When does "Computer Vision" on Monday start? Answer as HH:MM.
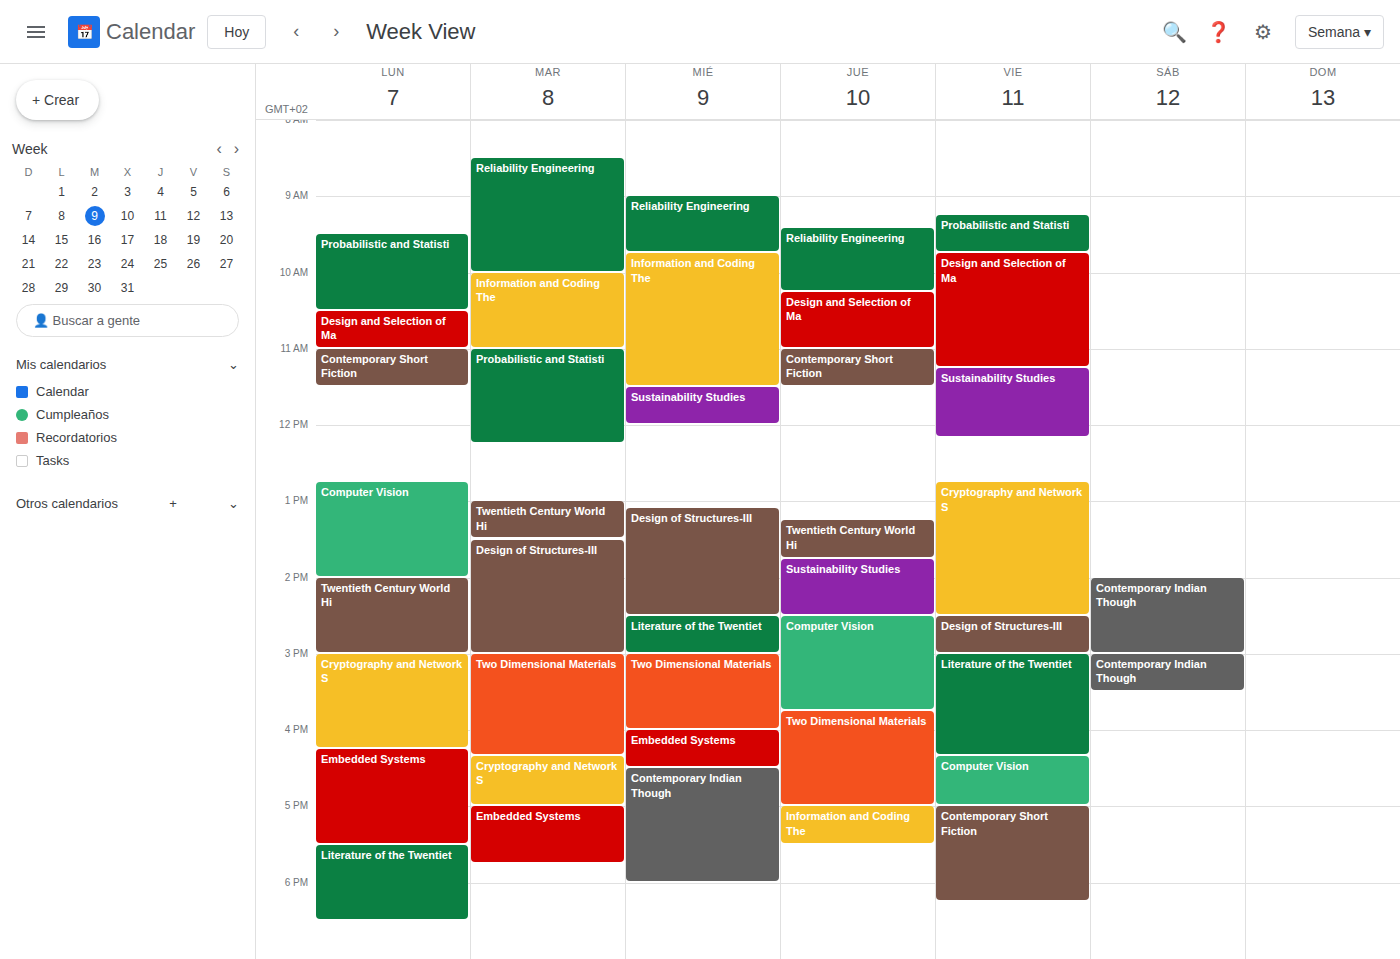
12:45